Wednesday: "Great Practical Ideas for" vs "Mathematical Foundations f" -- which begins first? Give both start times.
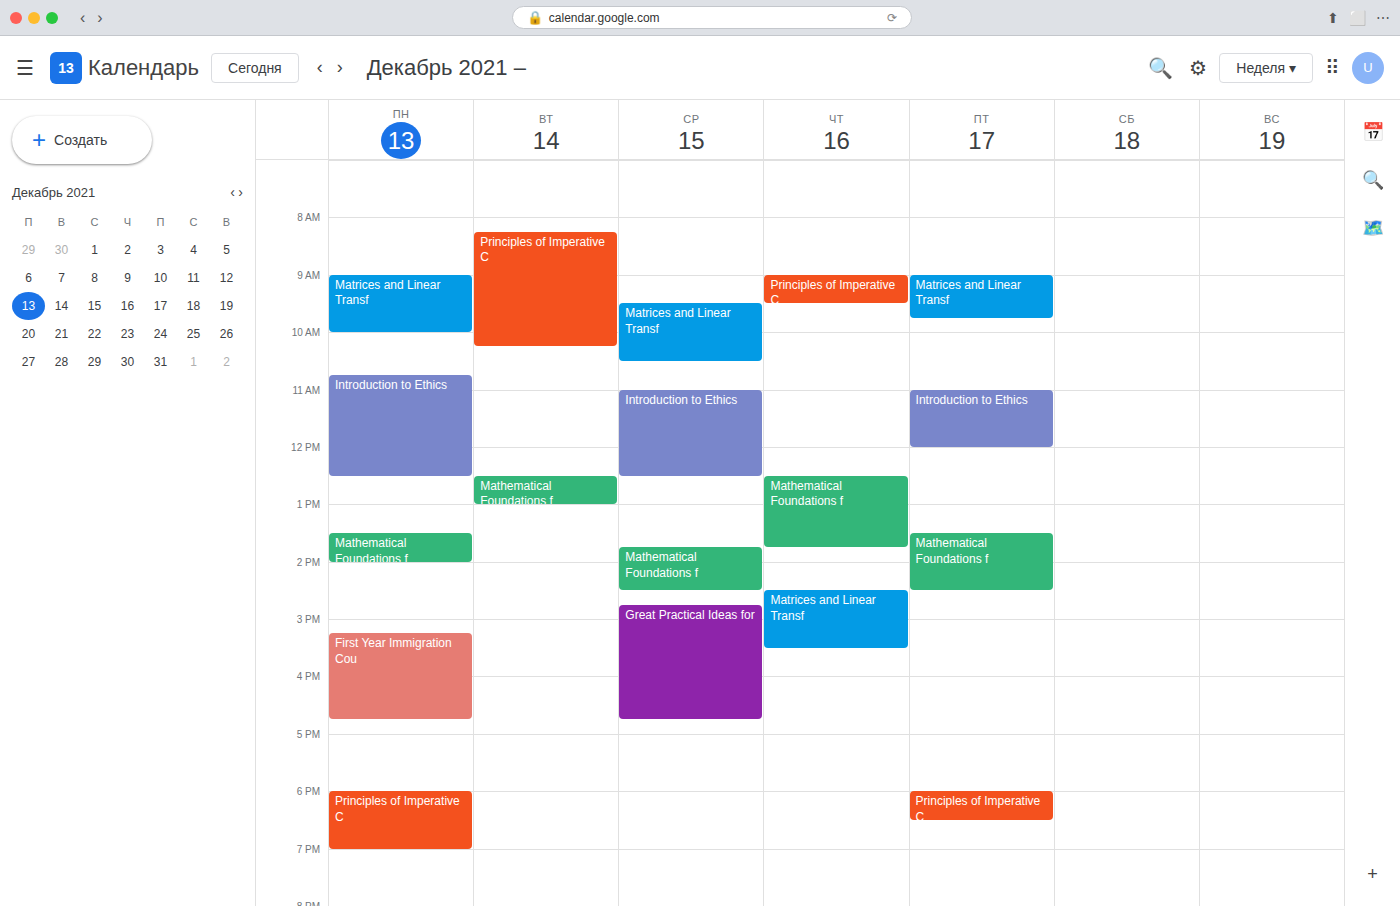
"Mathematical Foundations f" 13:45; "Great Practical Ideas for" 14:45.